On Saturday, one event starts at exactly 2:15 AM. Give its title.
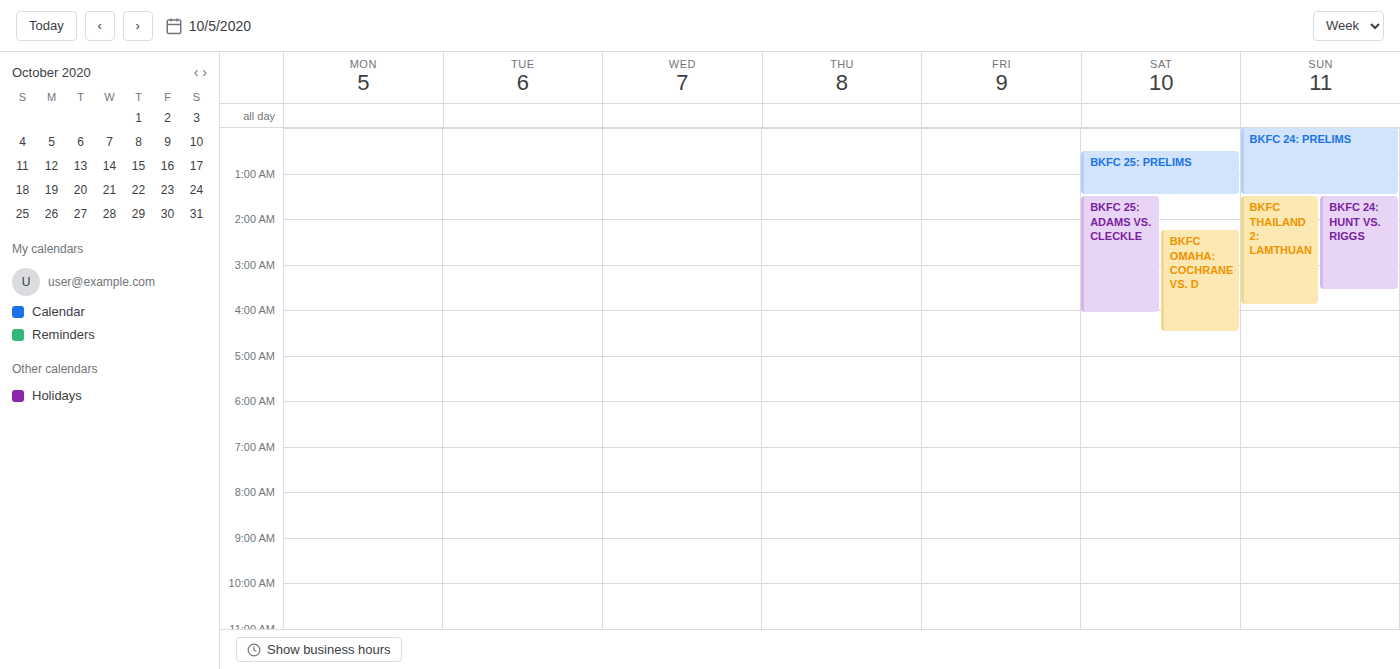
"BKFC Omaha: Cochrane vs. D"